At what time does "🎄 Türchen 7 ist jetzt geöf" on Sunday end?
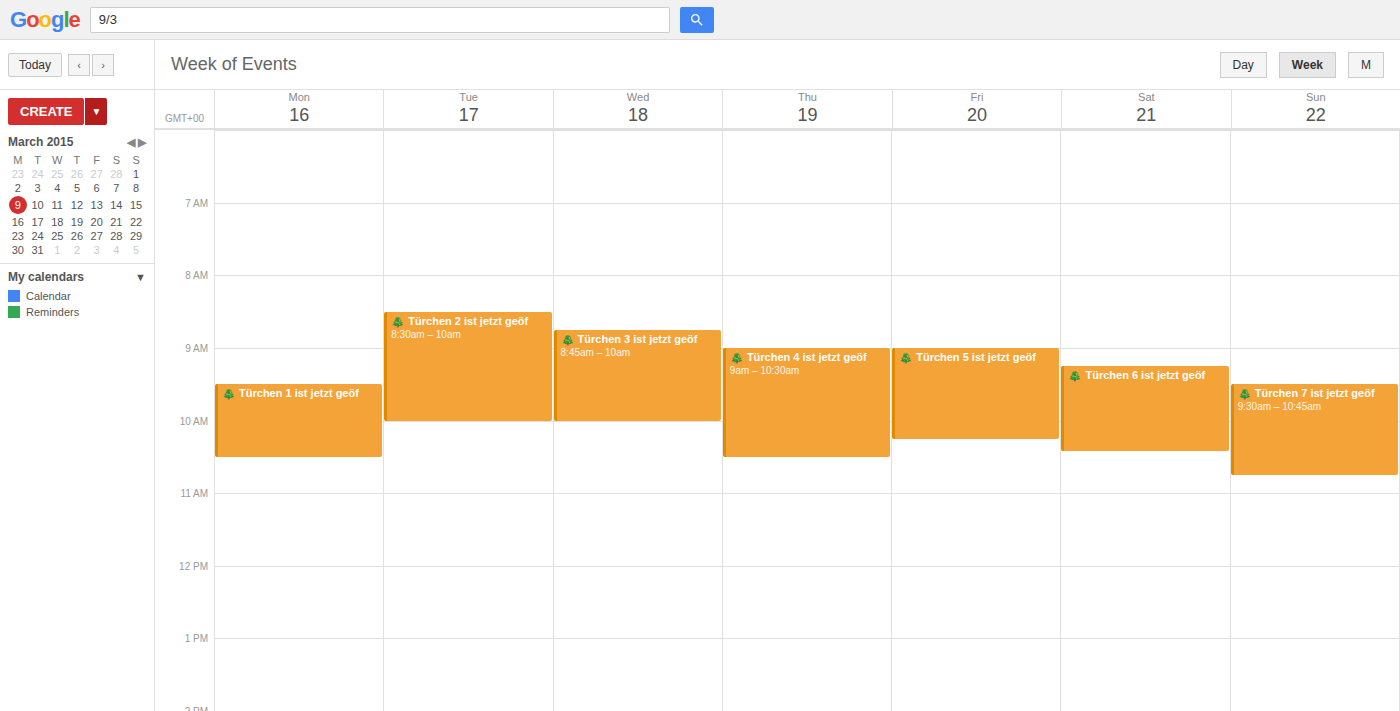
10:45 AM